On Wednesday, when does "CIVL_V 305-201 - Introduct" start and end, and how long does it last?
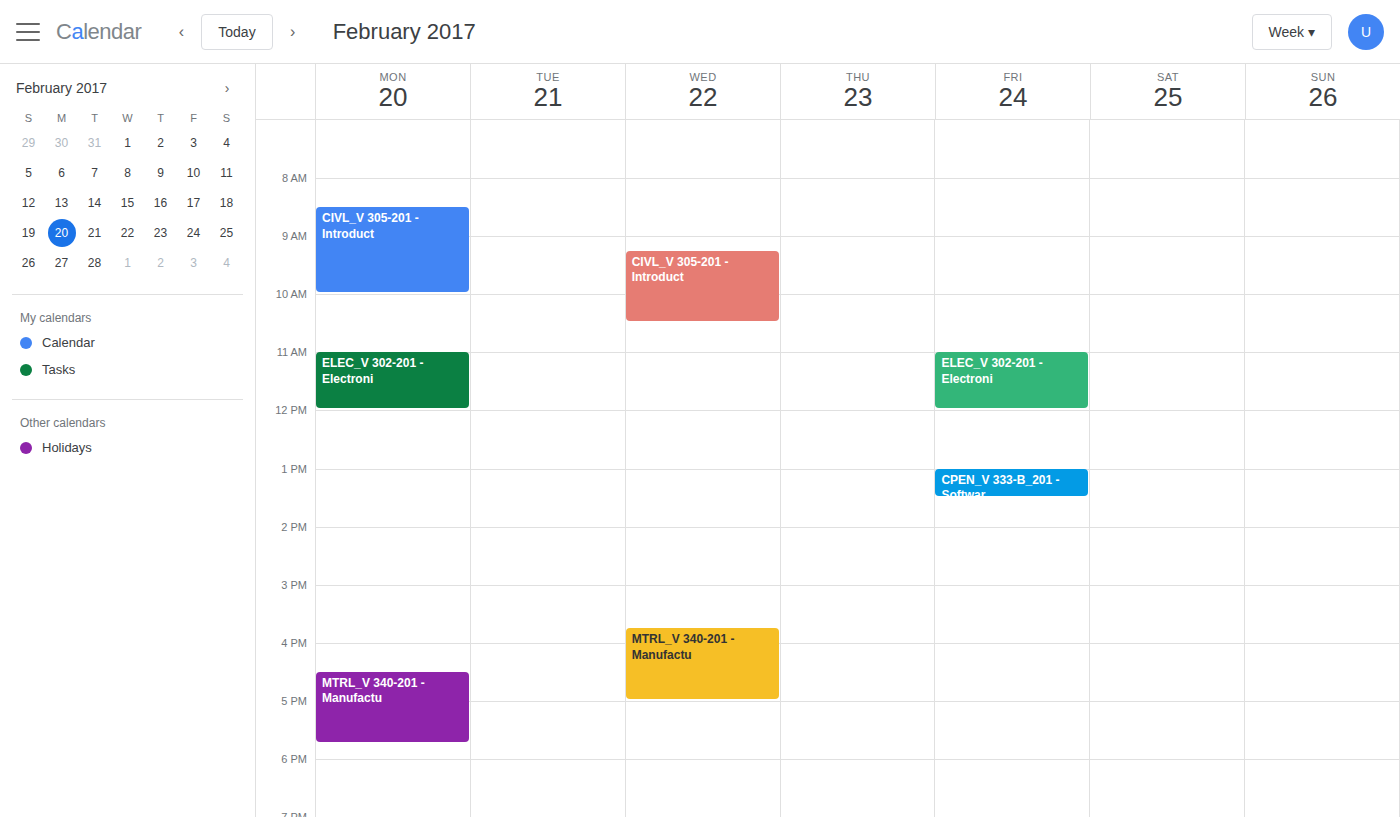
9:15 AM to 10:30 AM, 1 hour 15 minutes